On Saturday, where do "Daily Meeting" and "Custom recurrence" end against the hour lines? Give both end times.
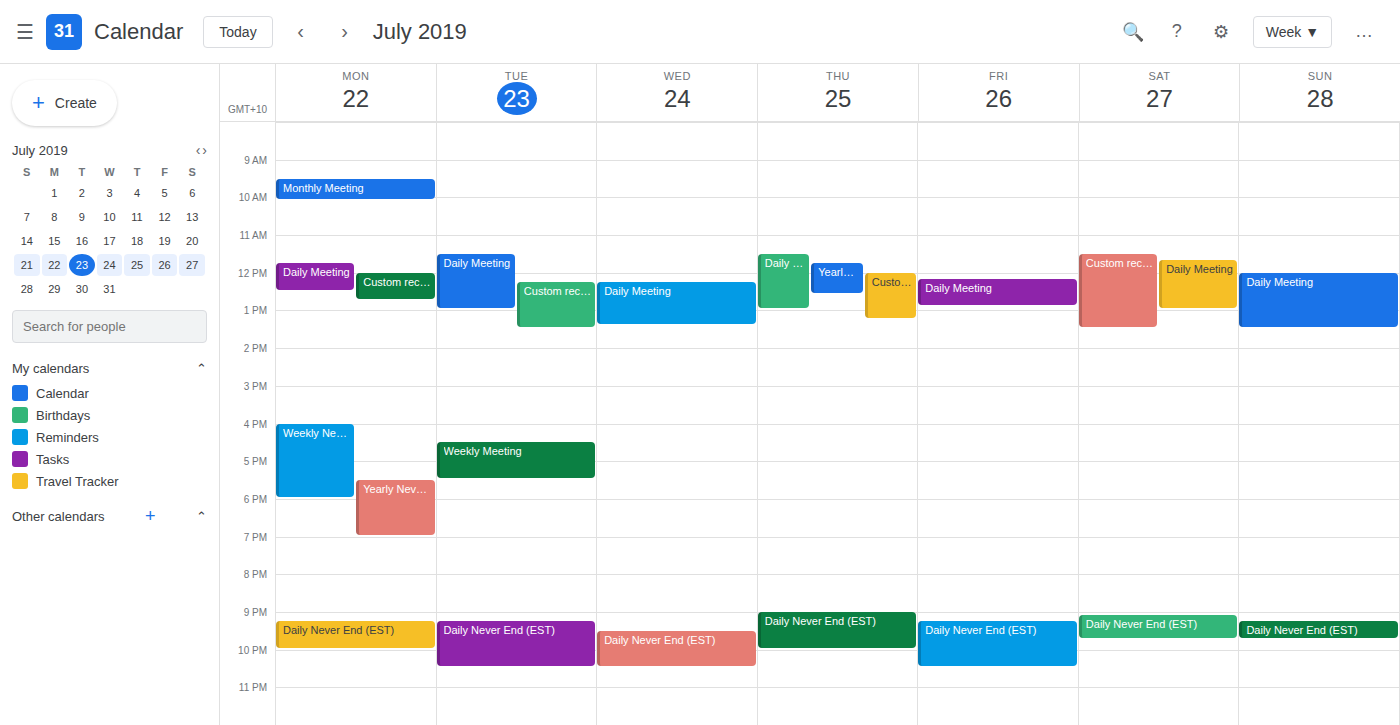
"Daily Meeting": 1:00 PM, exactly on the 1 PM line. "Custom recurrence": 1:30 PM, halfway between the 1 PM and 2 PM lines.